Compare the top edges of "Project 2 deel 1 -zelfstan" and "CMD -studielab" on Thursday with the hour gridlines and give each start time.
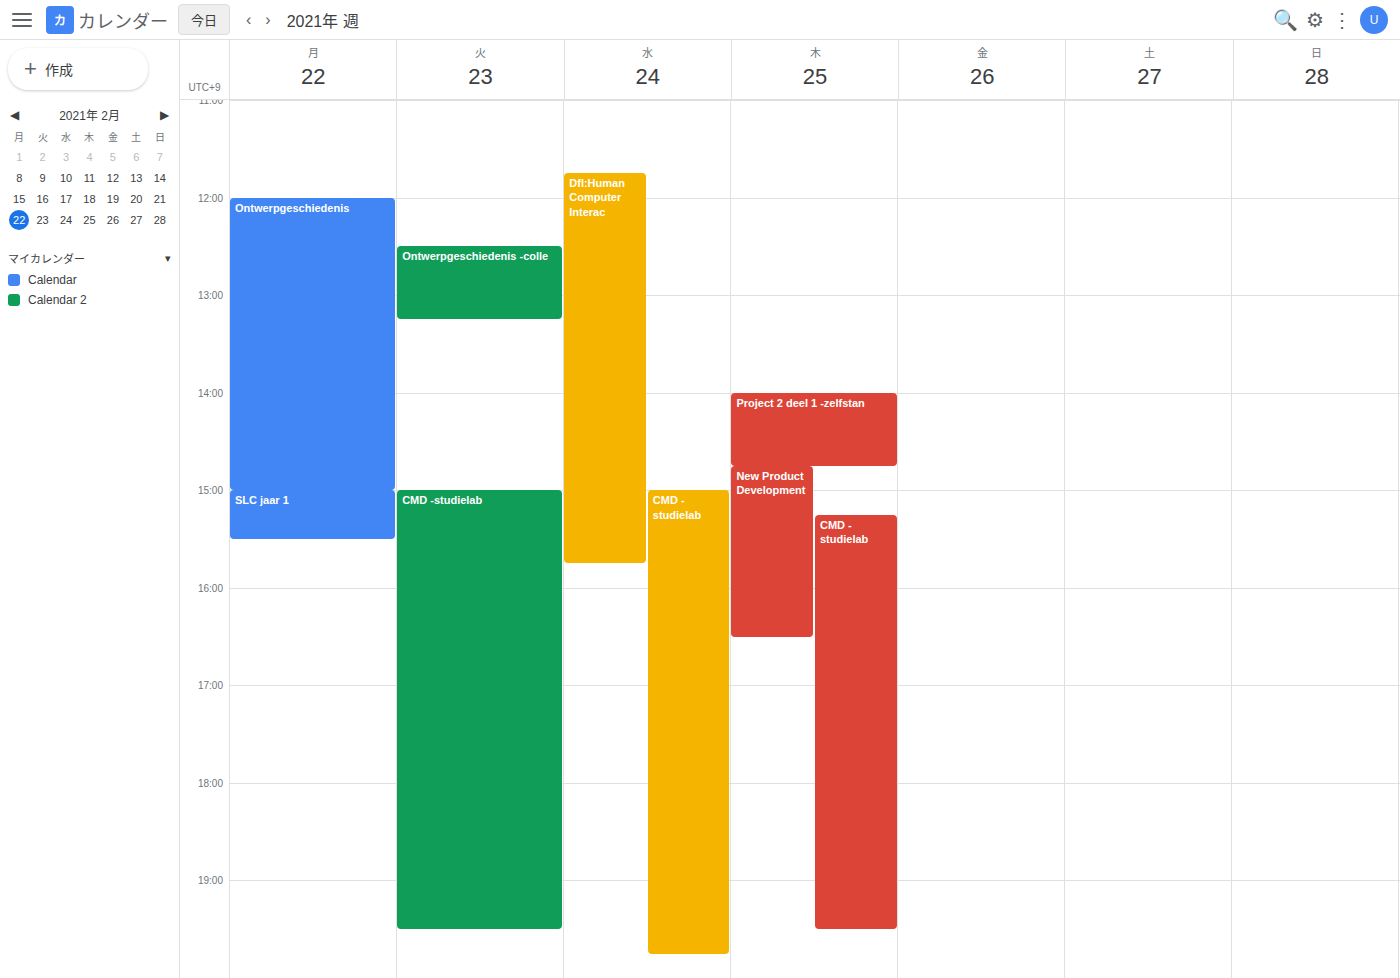
"Project 2 deel 1 -zelfstan": 2:00 PM, exactly on the 2 PM line. "CMD -studielab": 3:15 PM, neither: a quarter of the way from the 3 PM line to the 4 PM line.